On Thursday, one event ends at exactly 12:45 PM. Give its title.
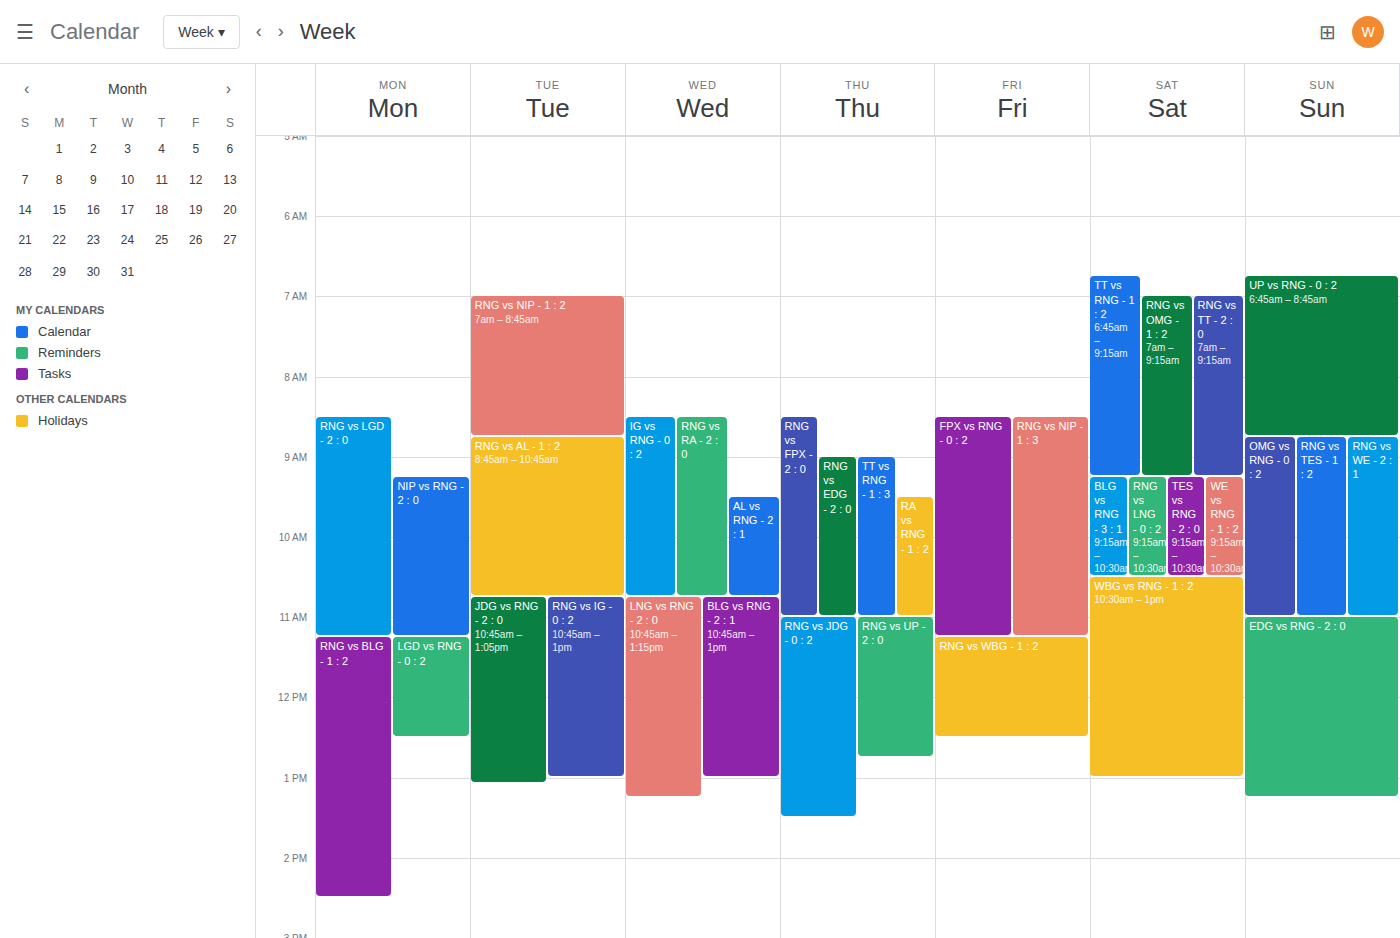
"RNG vs UP - 2 : 0"